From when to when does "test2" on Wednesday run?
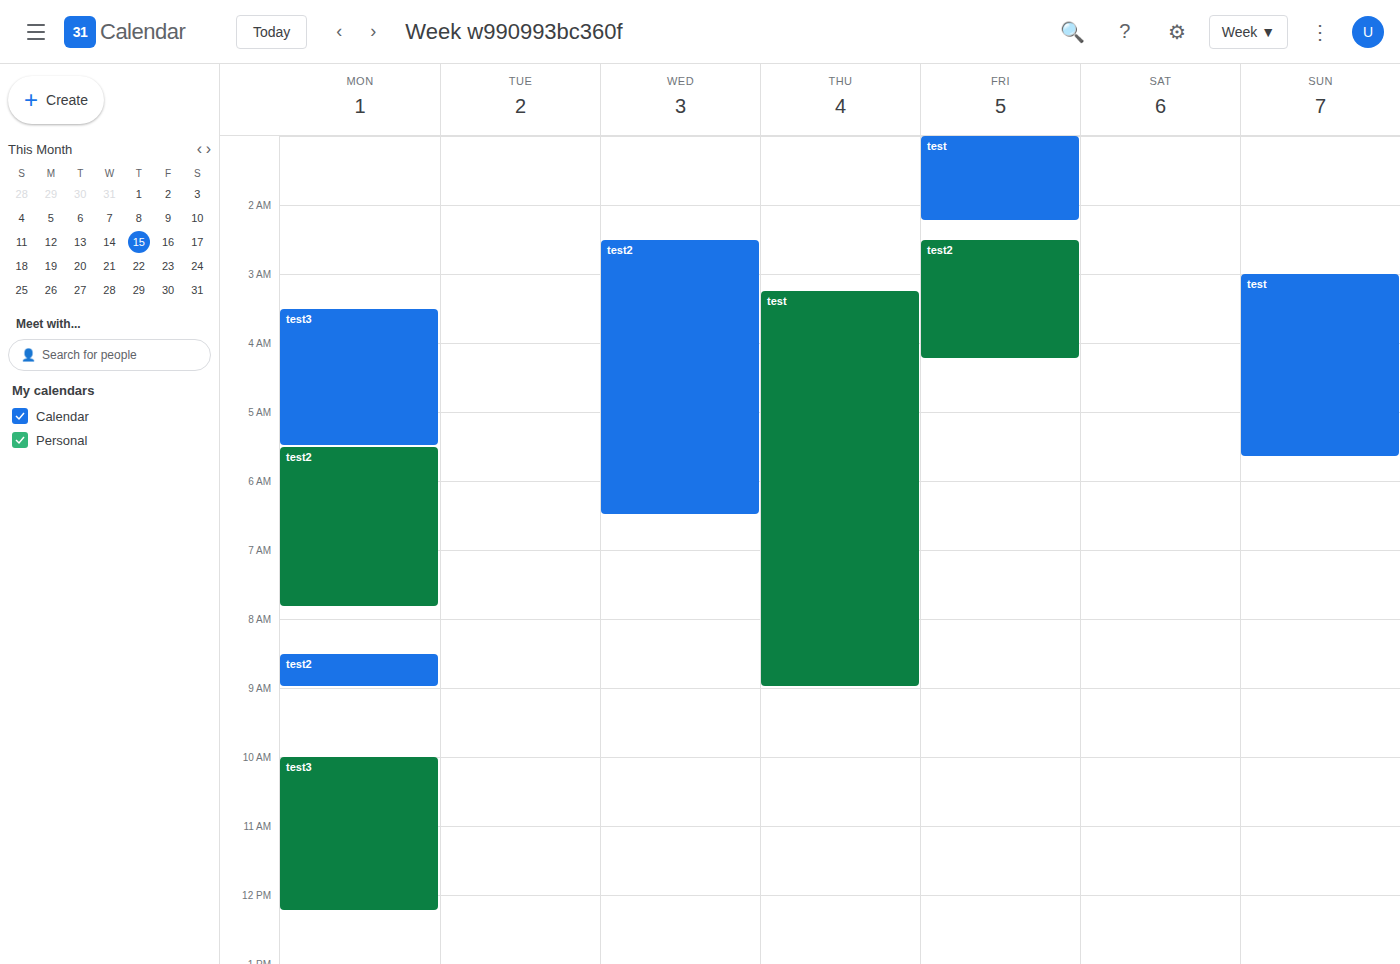
2:30 AM to 6:30 AM